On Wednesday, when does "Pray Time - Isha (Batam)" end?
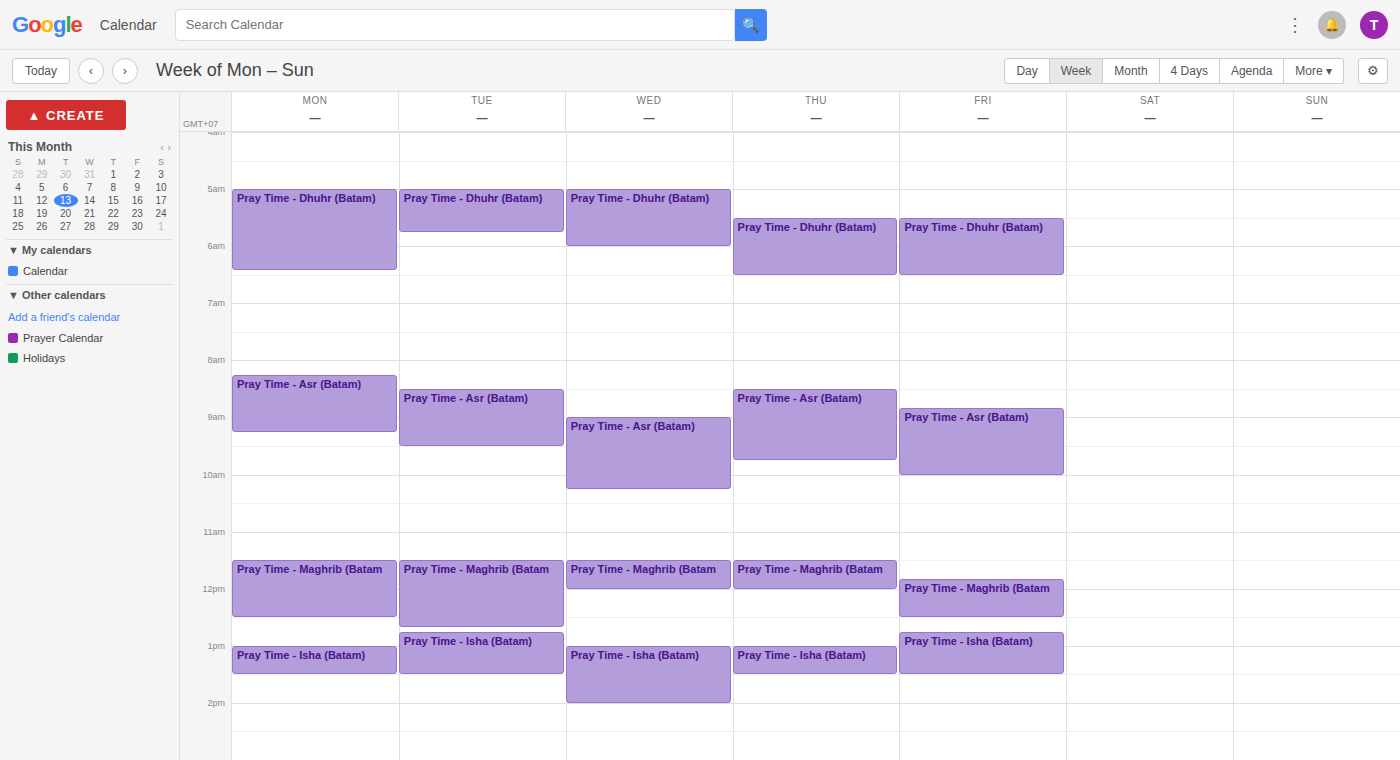
2:00 PM